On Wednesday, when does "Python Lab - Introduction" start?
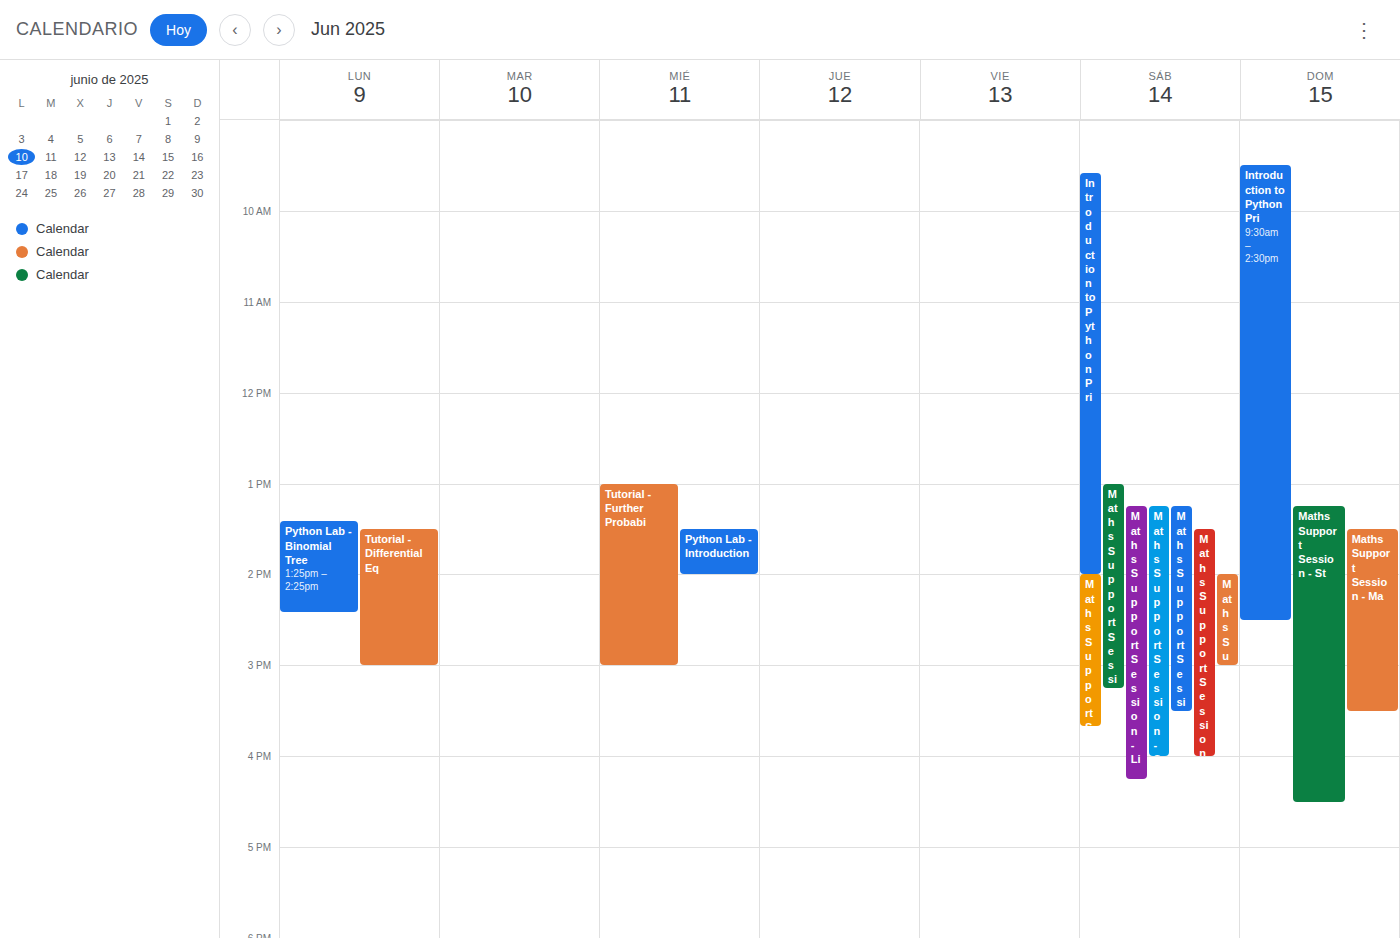
1:30 PM